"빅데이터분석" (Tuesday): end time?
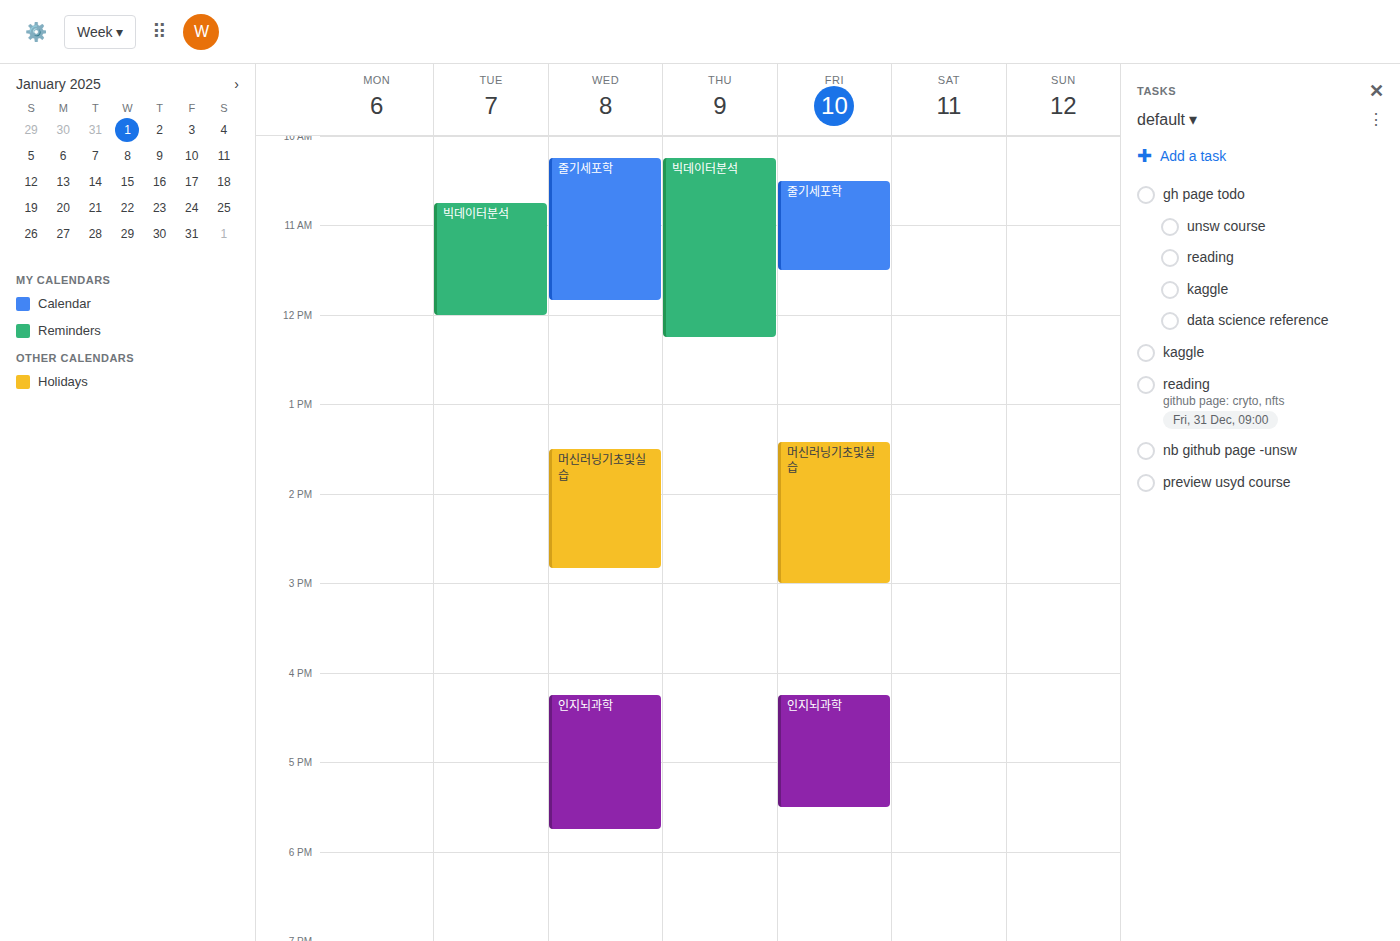
12:00 PM